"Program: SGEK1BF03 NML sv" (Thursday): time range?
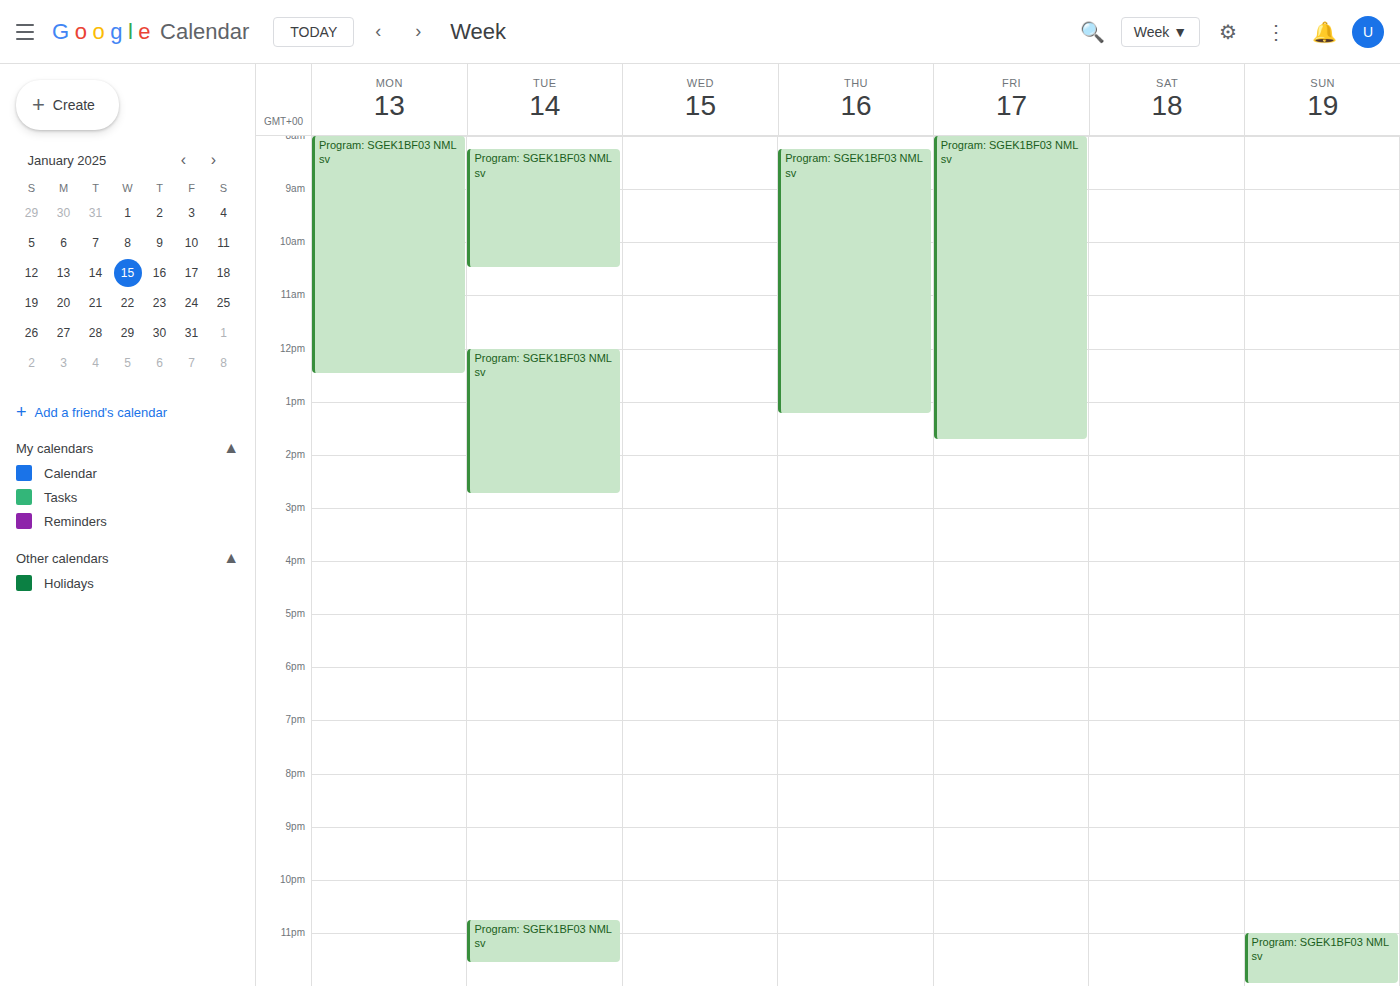
08:15 to 13:15